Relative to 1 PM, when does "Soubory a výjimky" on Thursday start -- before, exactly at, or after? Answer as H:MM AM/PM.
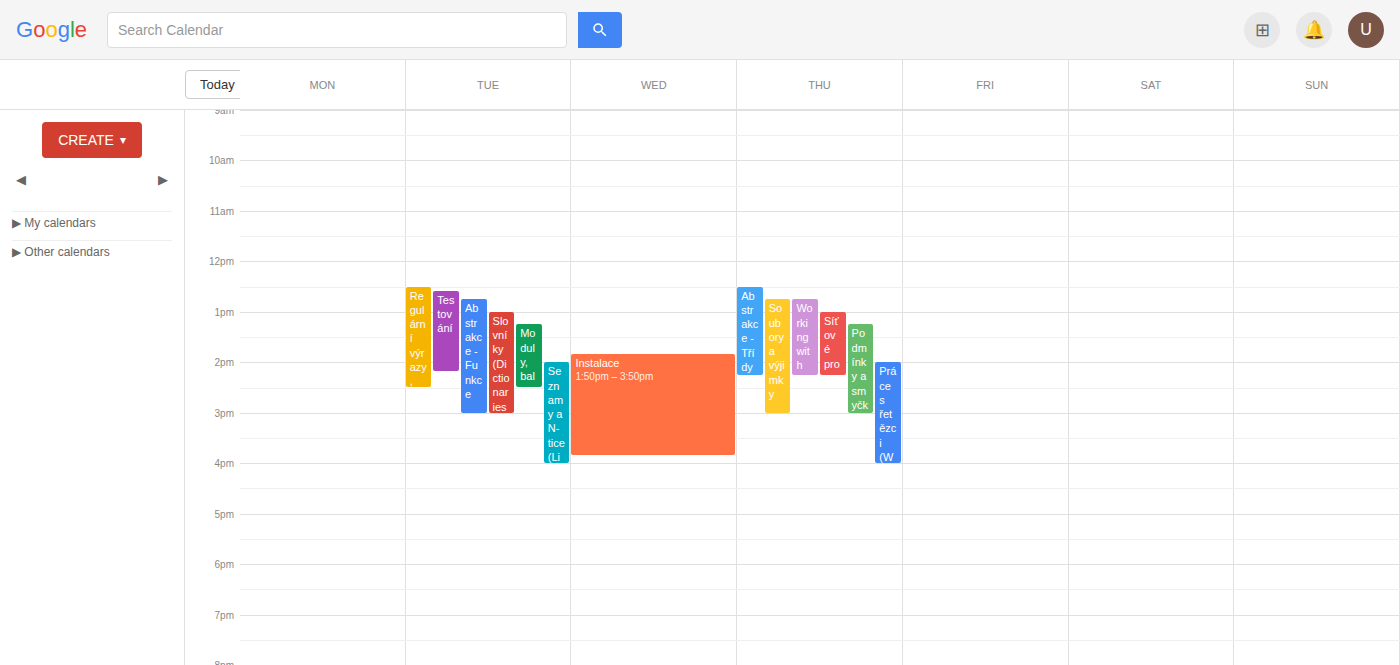
12:45 PM -- before 1 PM, 15 minutes above the 1 PM line.